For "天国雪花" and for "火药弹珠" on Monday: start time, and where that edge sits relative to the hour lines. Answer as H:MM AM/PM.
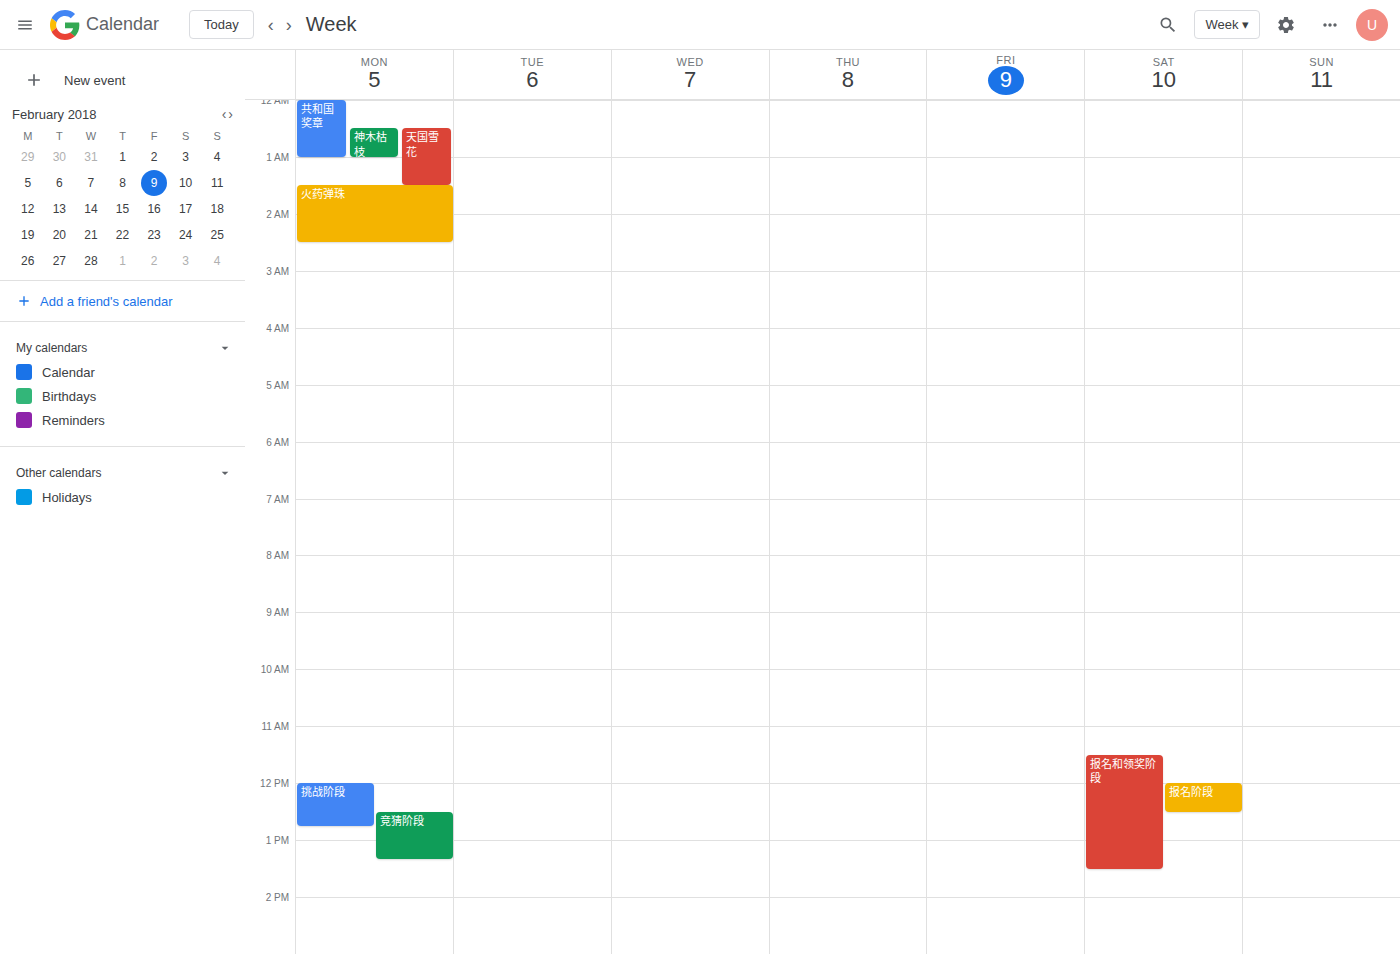
"天国雪花": 12:30 AM, halfway between the 12 AM and 1 AM lines. "火药弹珠": 1:30 AM, halfway between the 1 AM and 2 AM lines.